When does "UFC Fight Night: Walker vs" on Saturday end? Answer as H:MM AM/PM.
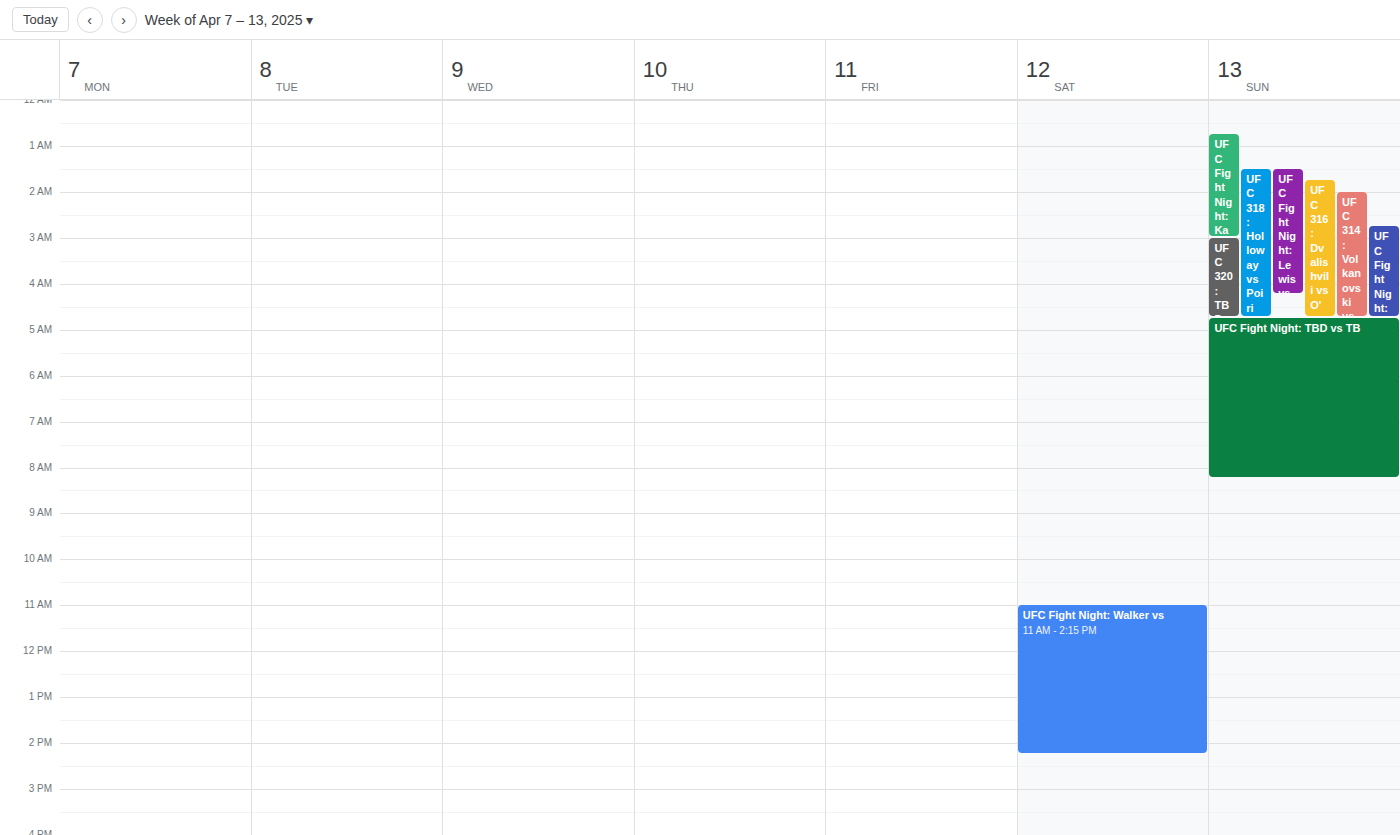
2:15 PM